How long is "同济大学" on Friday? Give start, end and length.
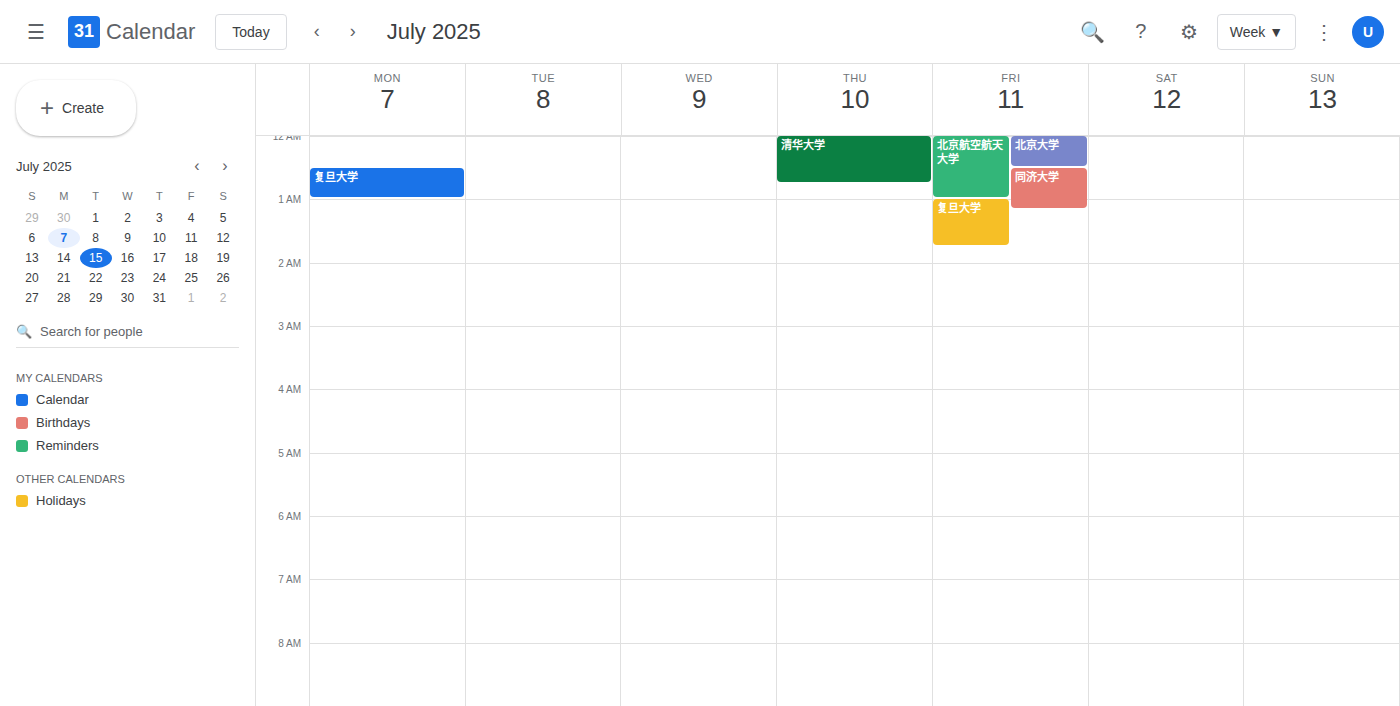
12:30 AM to 1:10 AM, 40 minutes